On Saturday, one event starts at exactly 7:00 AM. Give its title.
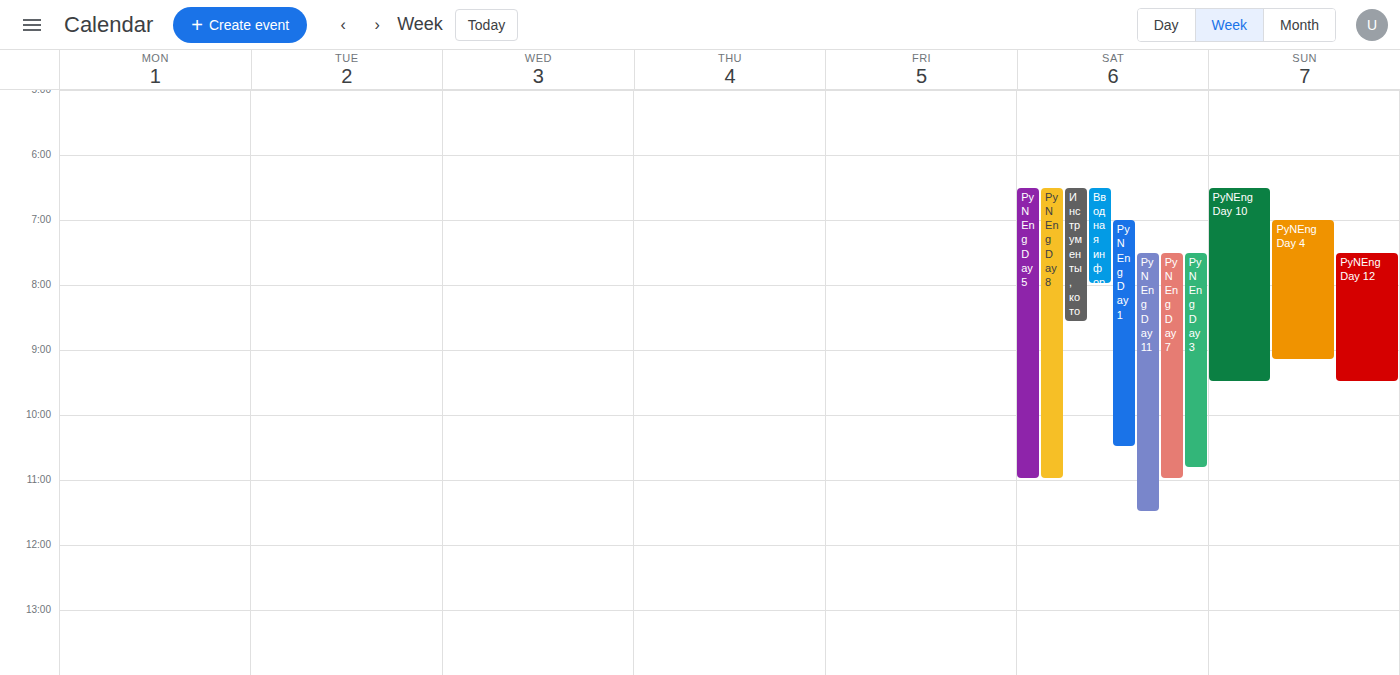
"PyNEng Day 1"